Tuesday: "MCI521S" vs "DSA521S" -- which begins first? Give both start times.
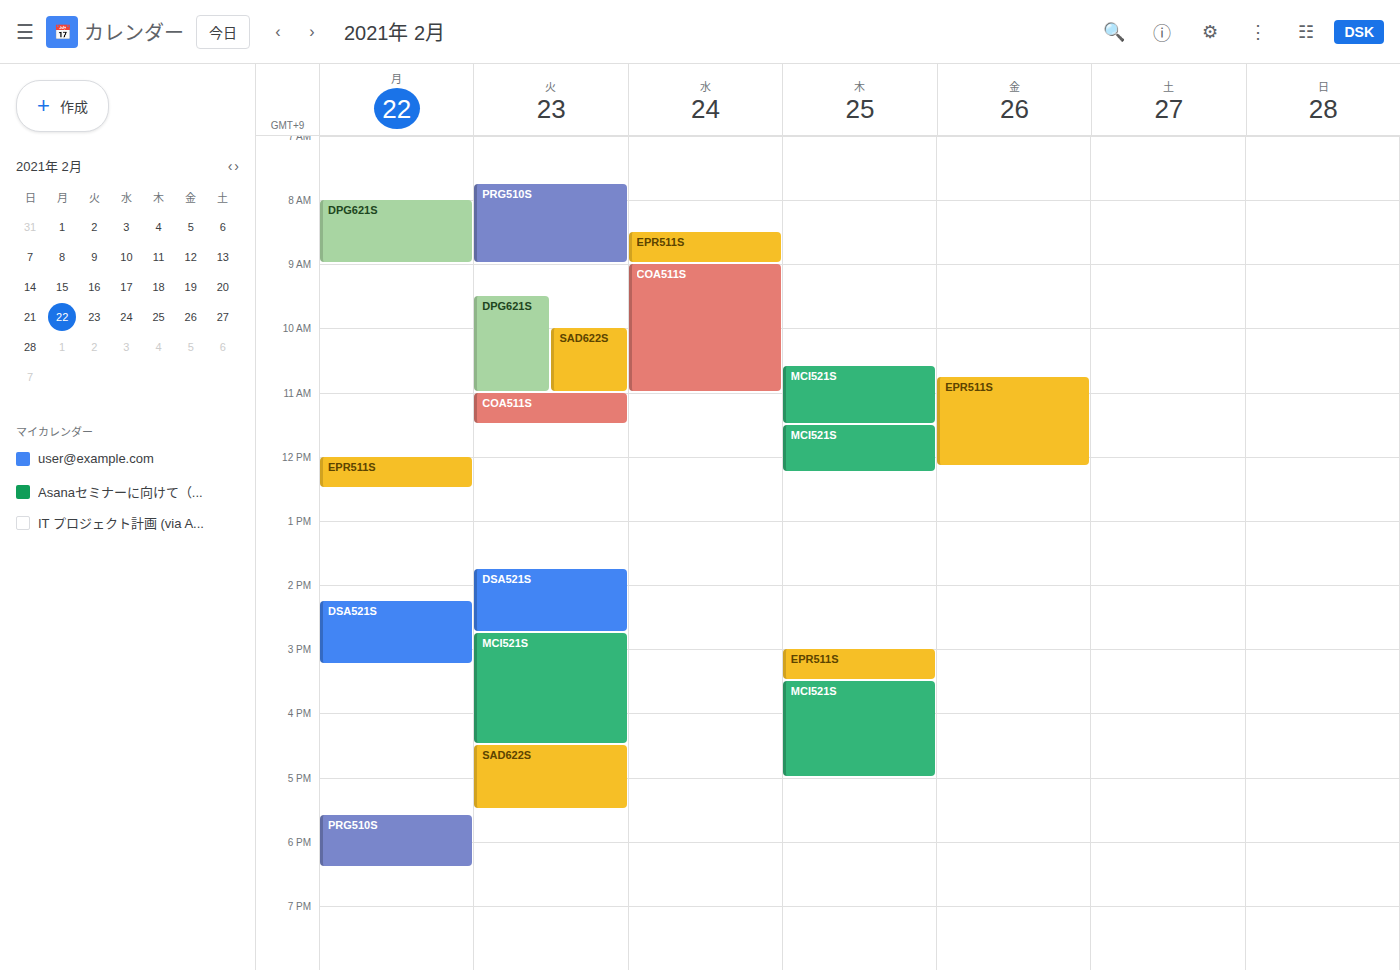
"DSA521S" 1:45 PM; "MCI521S" 2:45 PM.